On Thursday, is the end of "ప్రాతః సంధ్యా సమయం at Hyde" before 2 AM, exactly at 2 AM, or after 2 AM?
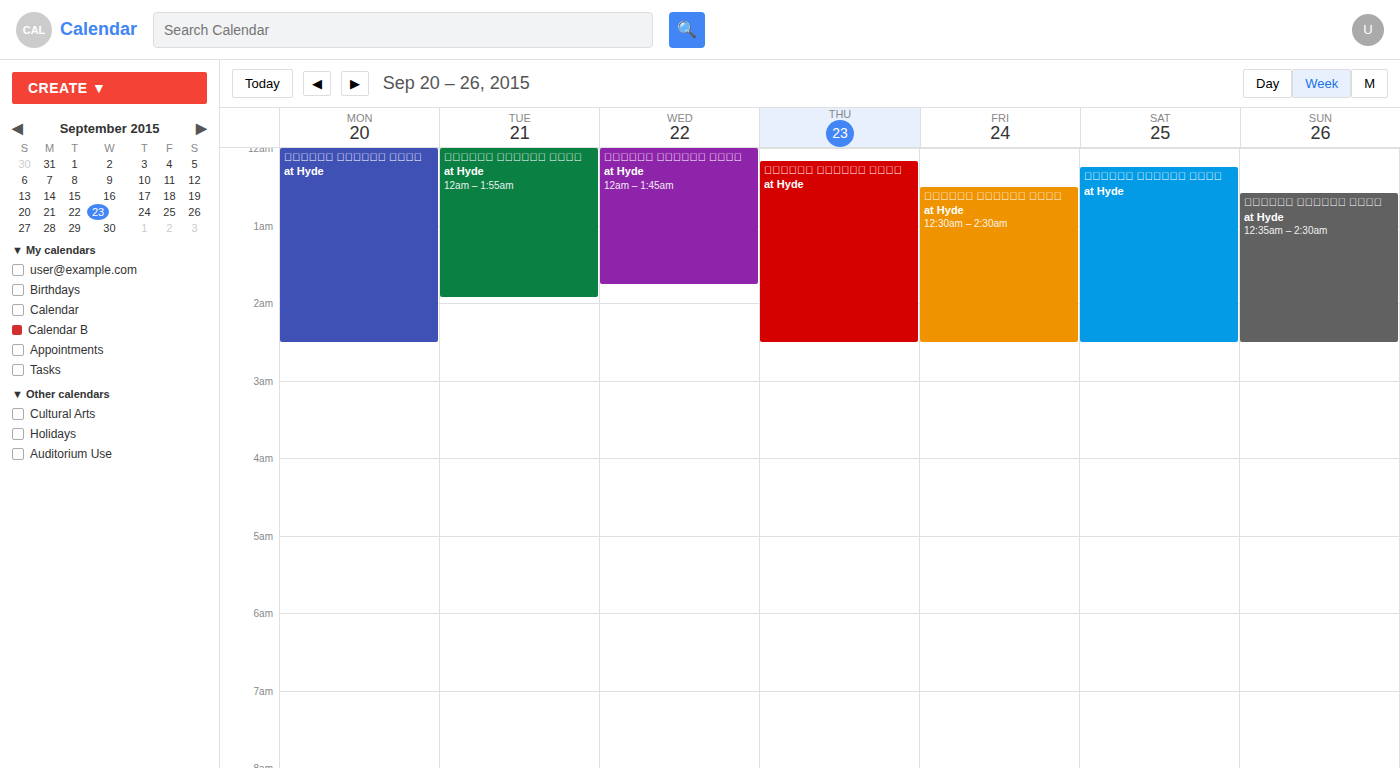
2:30 AM -- after 2 AM, 30 minutes below the 2 AM line.